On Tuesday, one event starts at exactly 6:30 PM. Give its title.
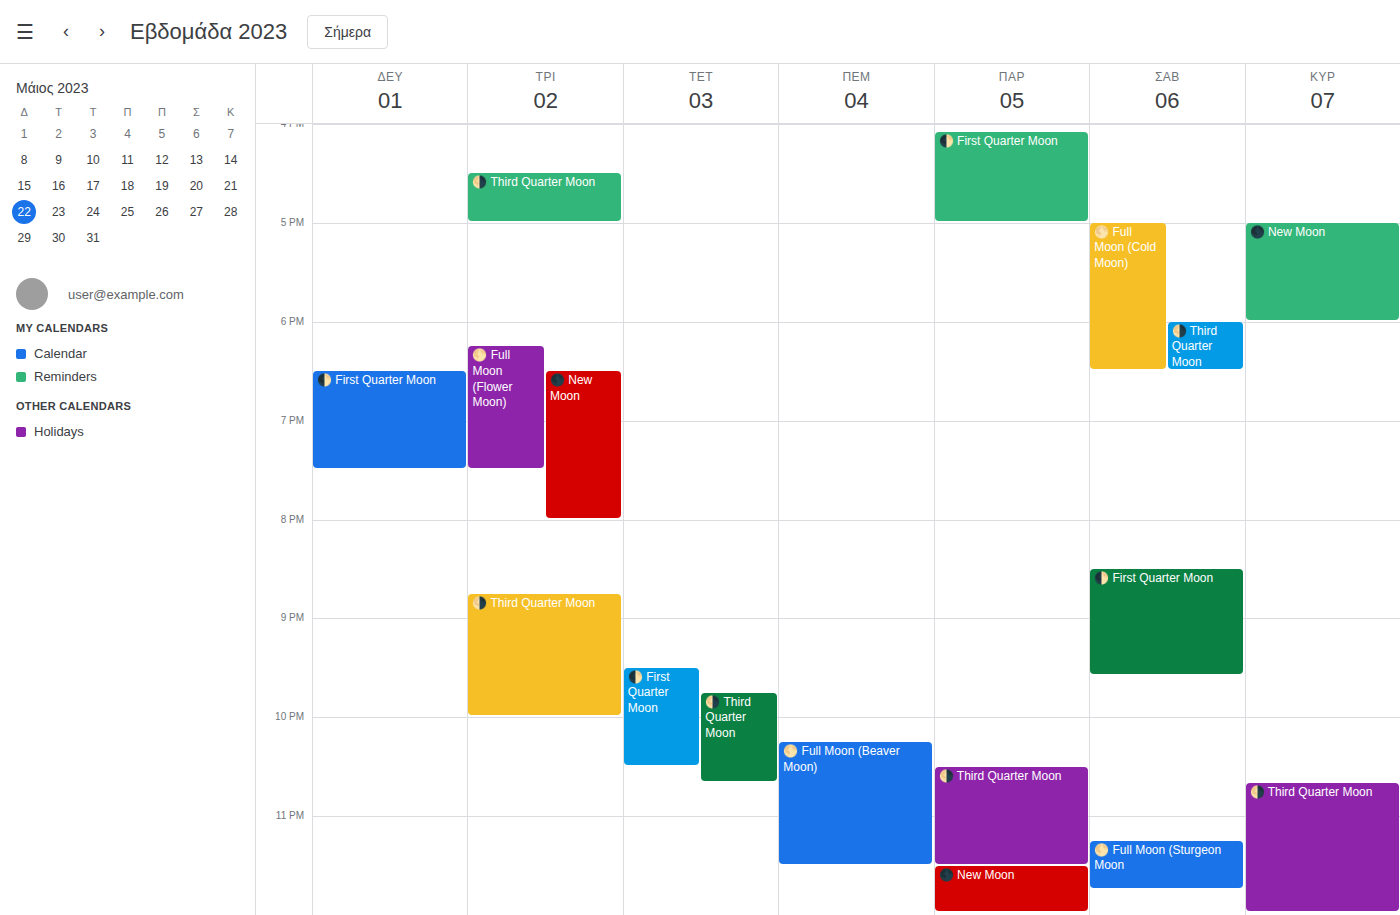
"🌑 New Moon"